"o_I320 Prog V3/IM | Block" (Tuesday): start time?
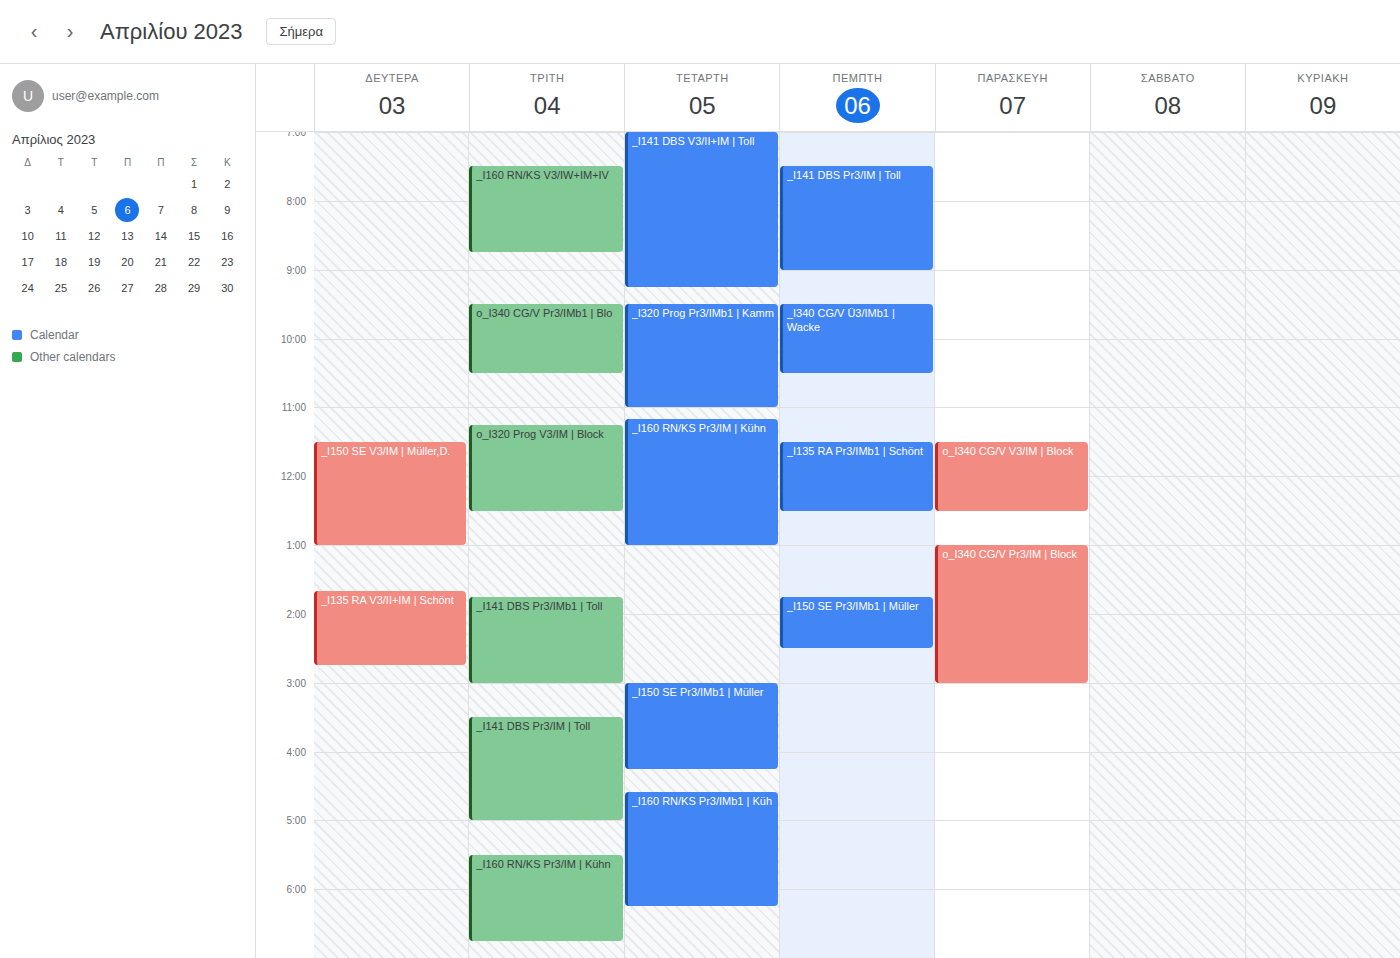
11:15 AM